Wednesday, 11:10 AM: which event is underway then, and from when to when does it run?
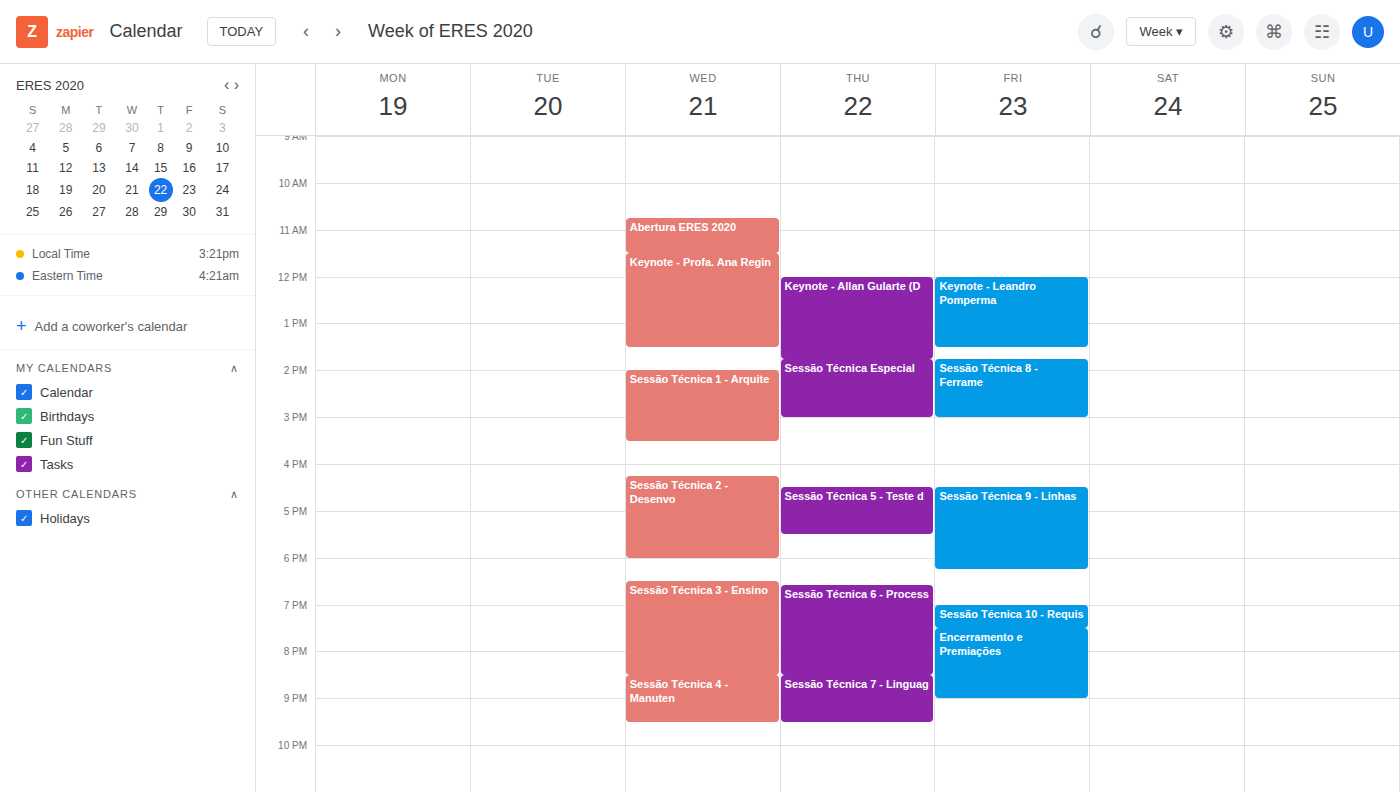
"Abertura ERES 2020", 10:45 AM to 11:30 AM